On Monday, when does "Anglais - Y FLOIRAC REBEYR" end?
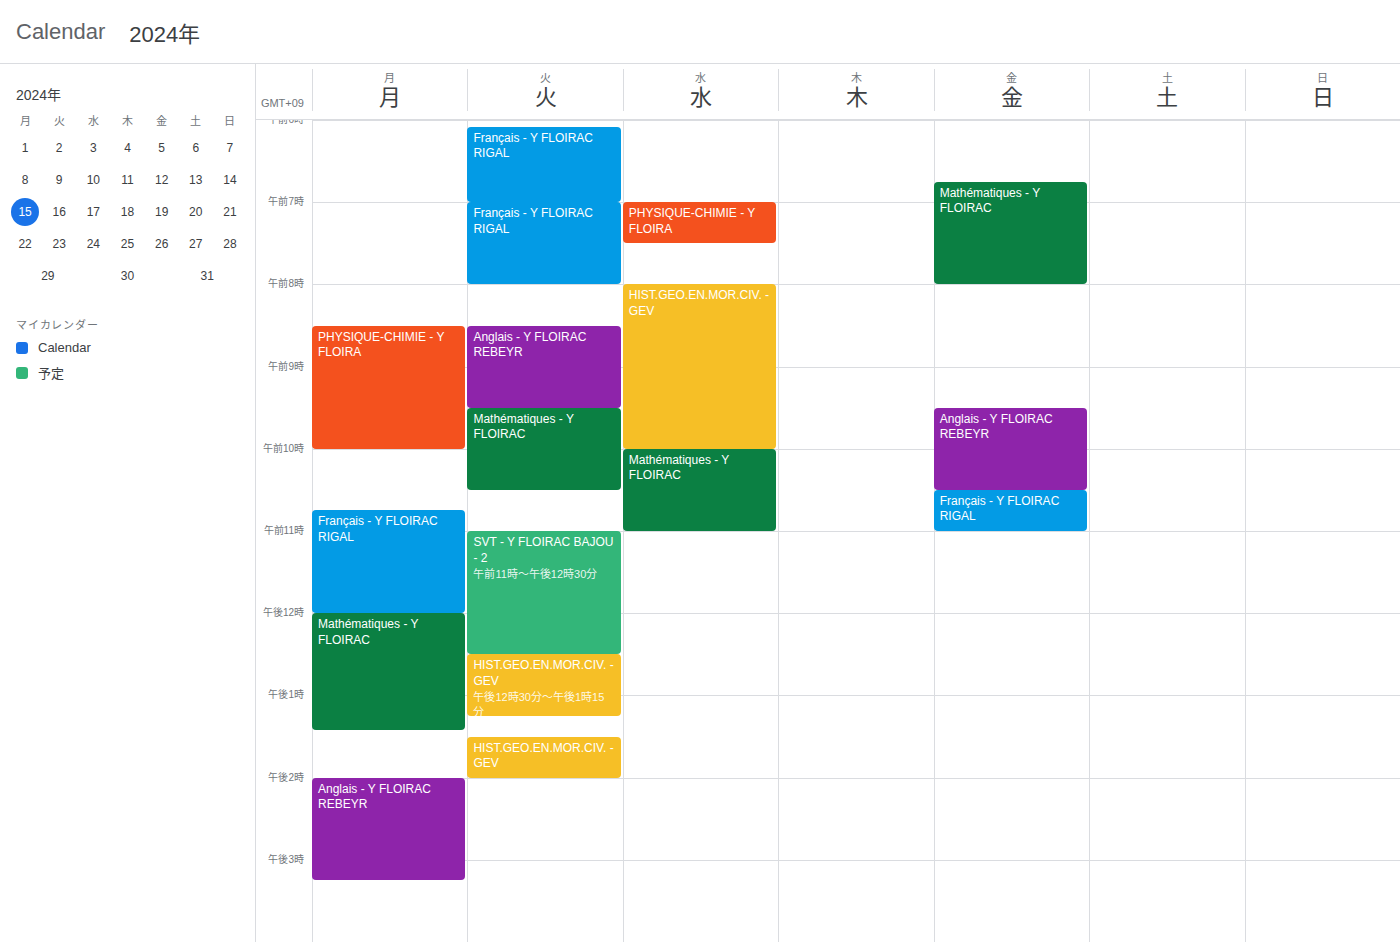
3:15 PM